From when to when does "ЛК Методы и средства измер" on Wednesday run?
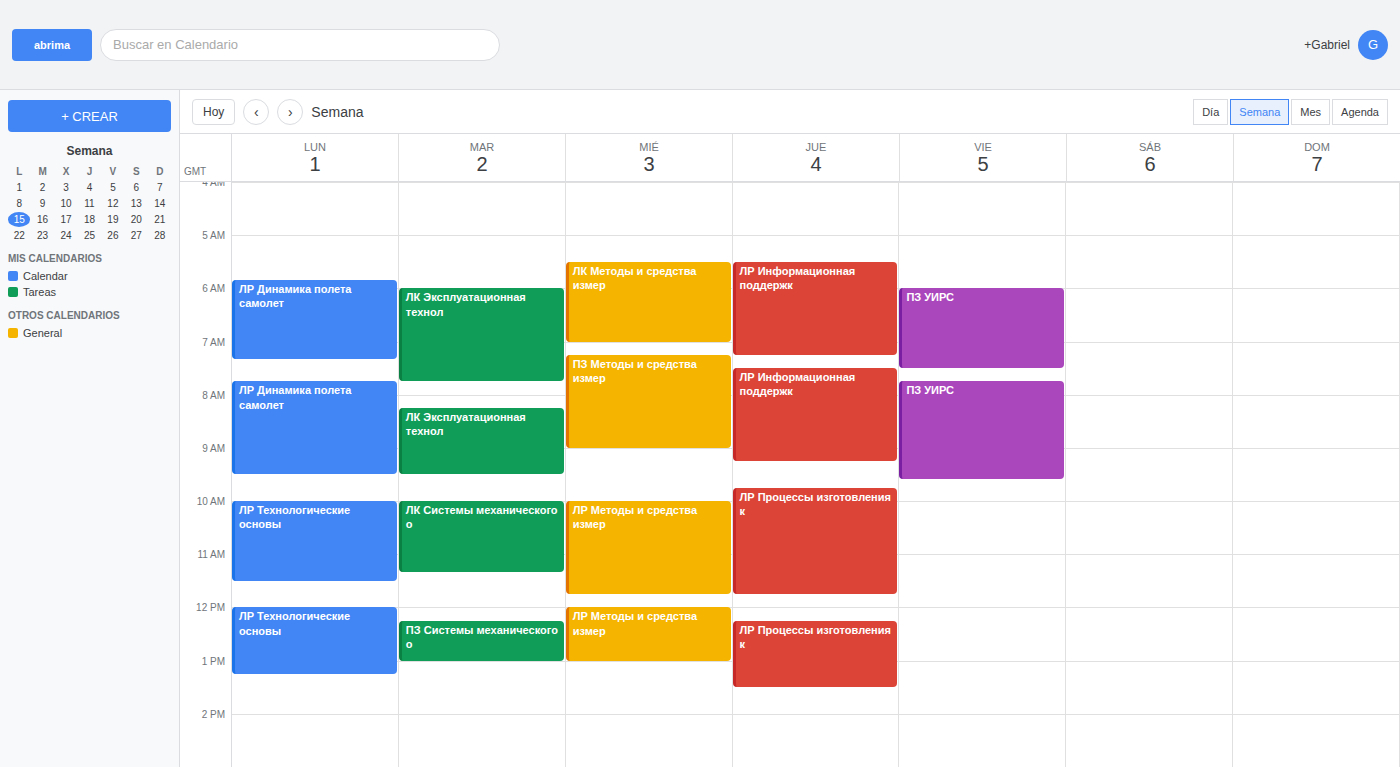
5:30 AM to 7:00 AM